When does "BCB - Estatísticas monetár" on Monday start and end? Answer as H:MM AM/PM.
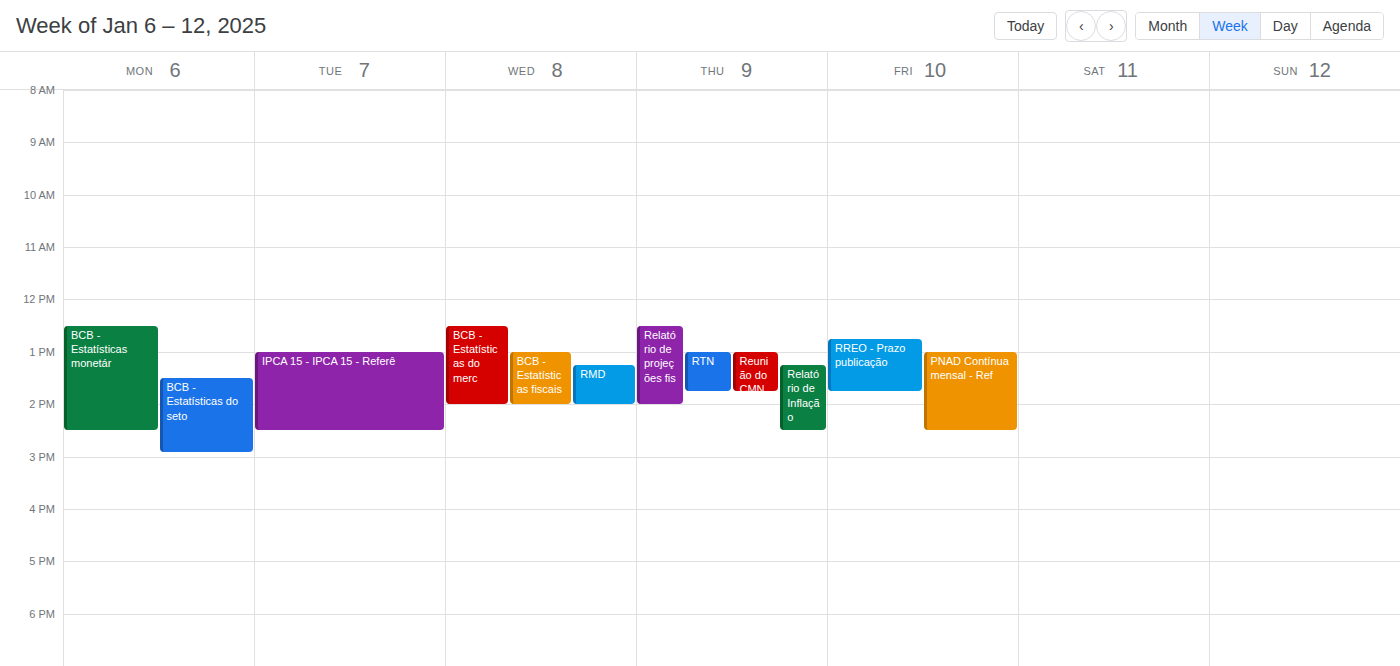
12:30 PM to 2:30 PM